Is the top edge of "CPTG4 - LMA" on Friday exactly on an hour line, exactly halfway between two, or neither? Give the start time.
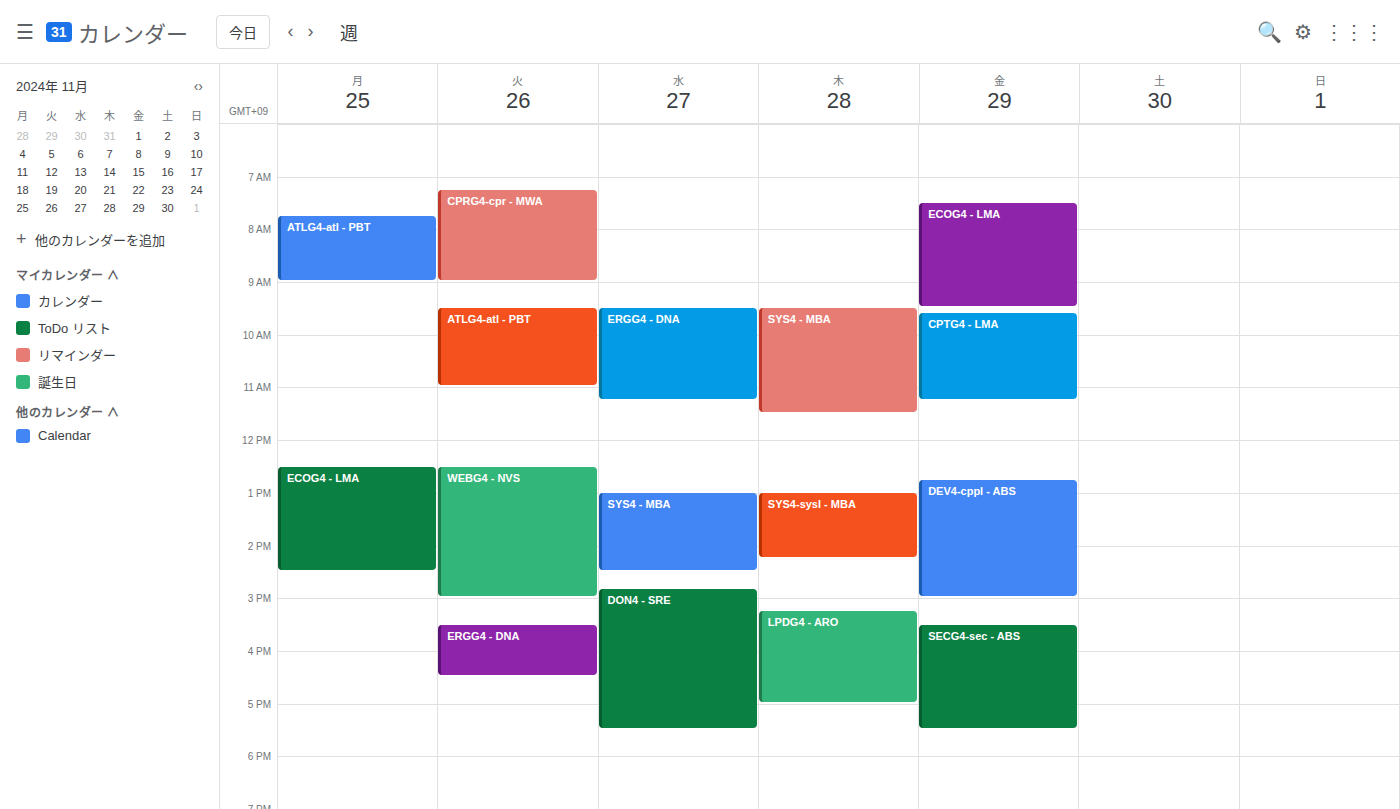
9:35 AM -- neither: 35 minutes below the 9 AM line and 25 minutes above the 10 AM line.